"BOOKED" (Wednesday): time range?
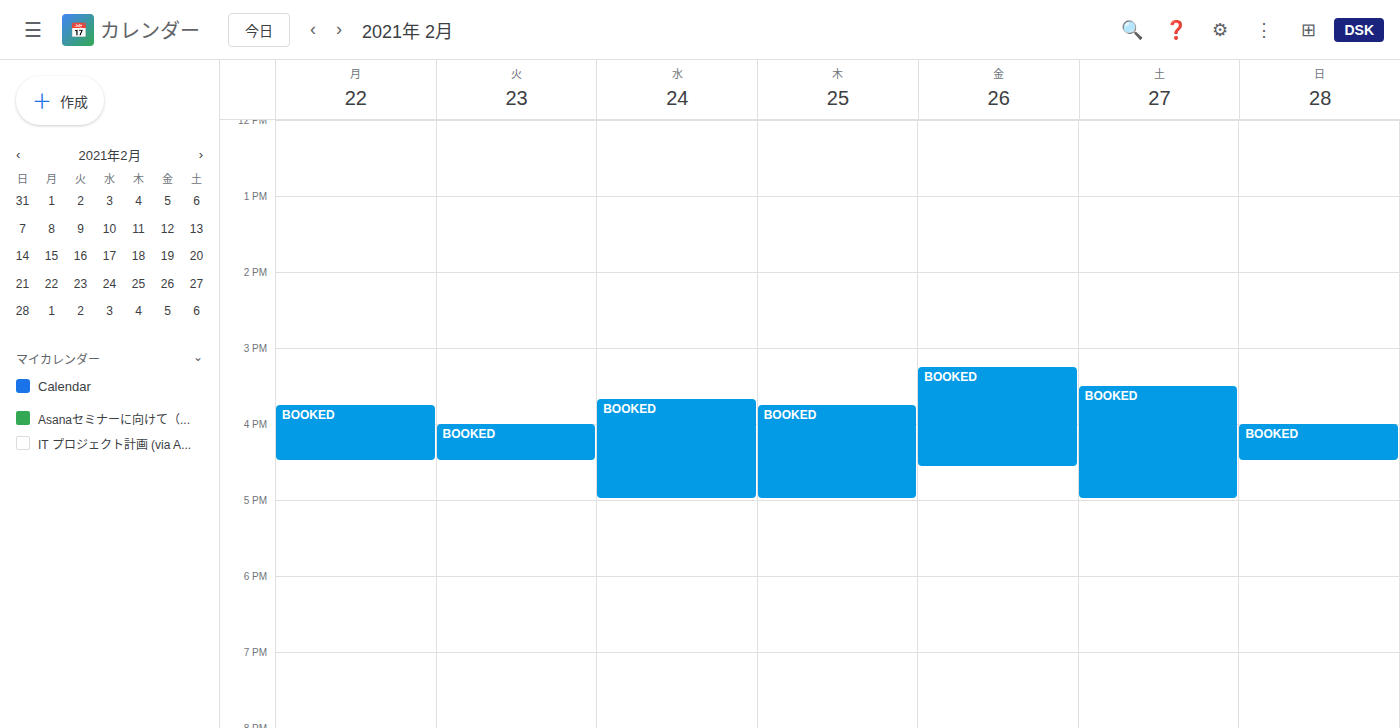
3:40 PM to 5:00 PM